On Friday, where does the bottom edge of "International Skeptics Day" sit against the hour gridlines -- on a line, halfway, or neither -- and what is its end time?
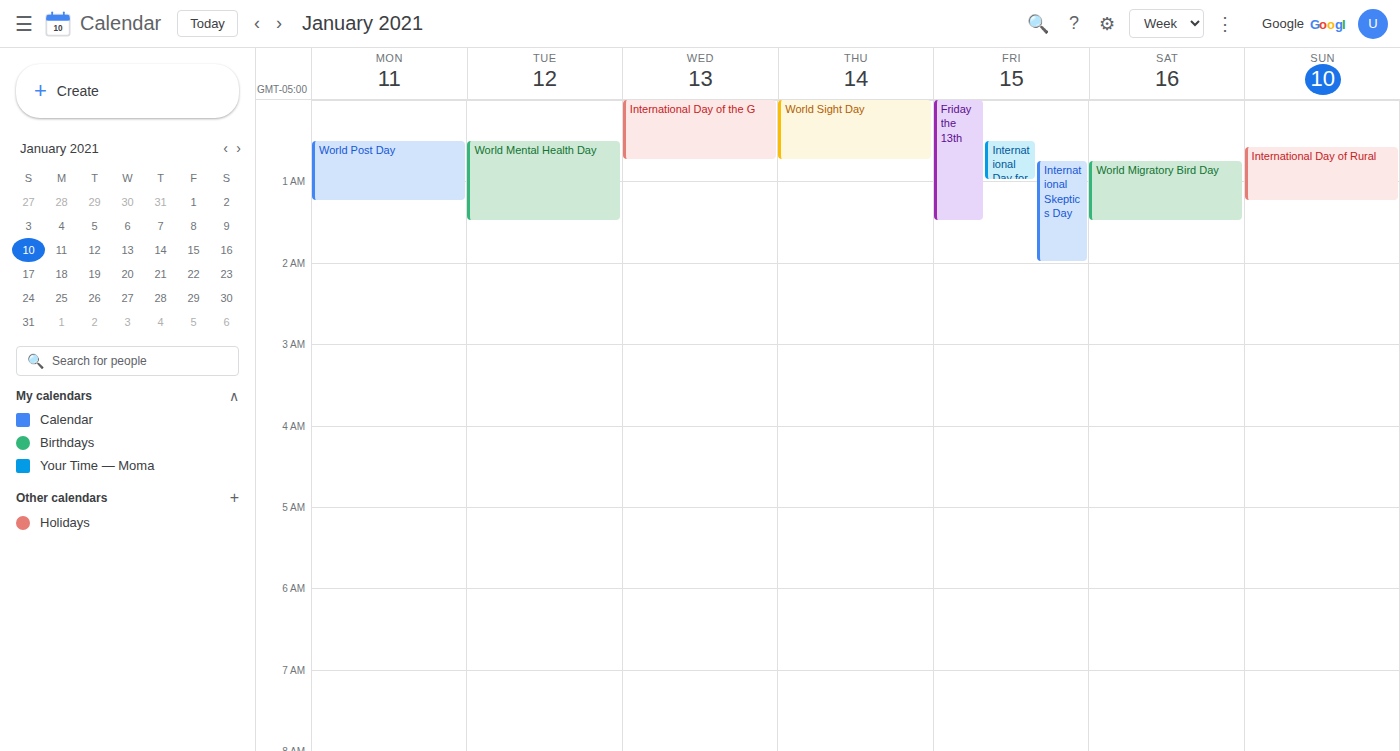
2:00 AM -- exactly on the 2 AM line.